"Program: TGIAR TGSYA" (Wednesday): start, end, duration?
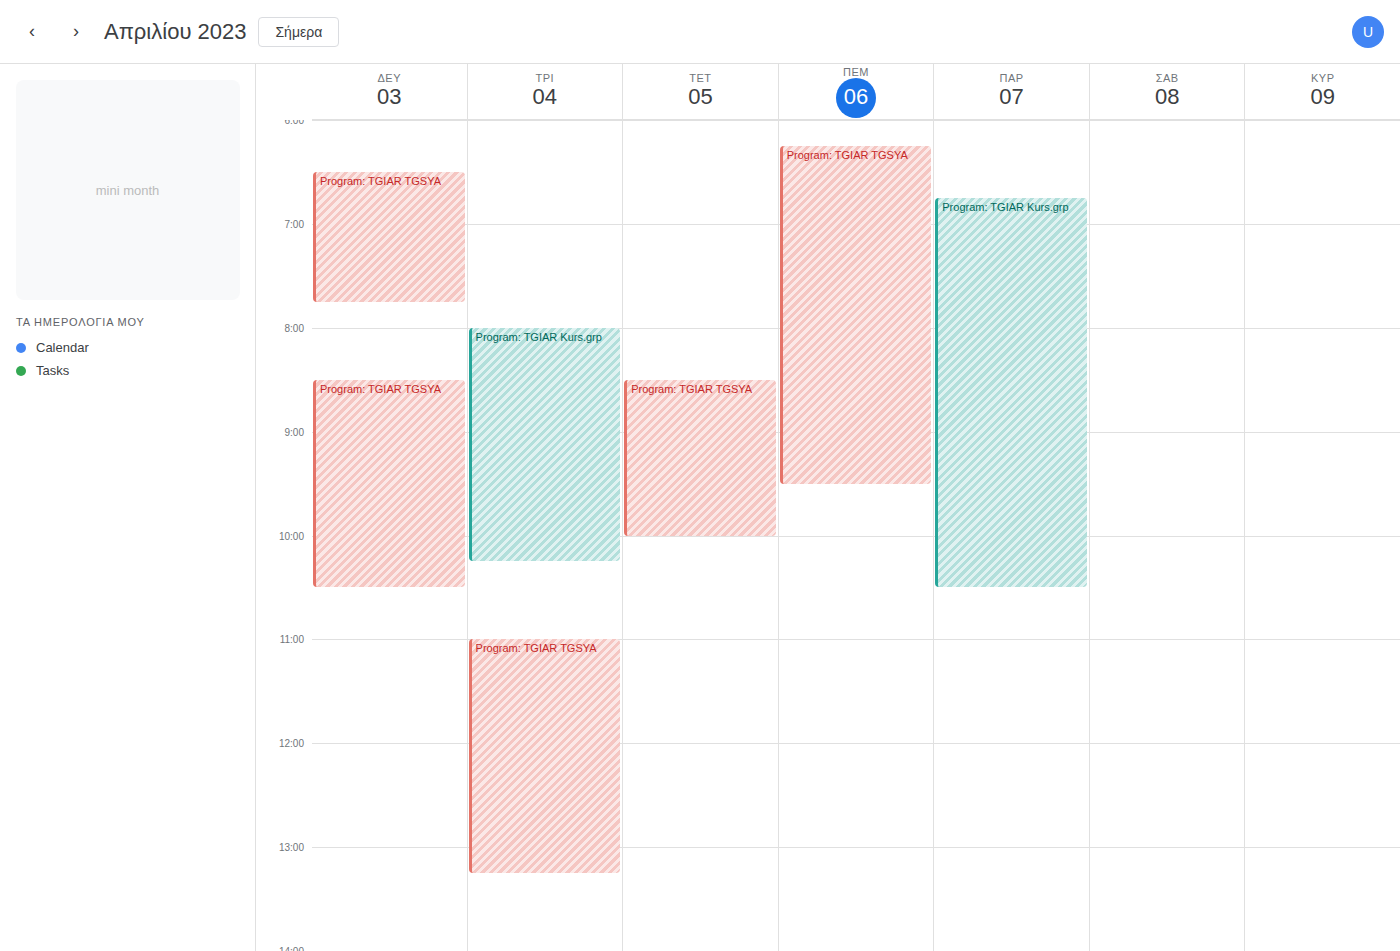
8:30 AM to 10:00 AM, 1 hour 30 minutes